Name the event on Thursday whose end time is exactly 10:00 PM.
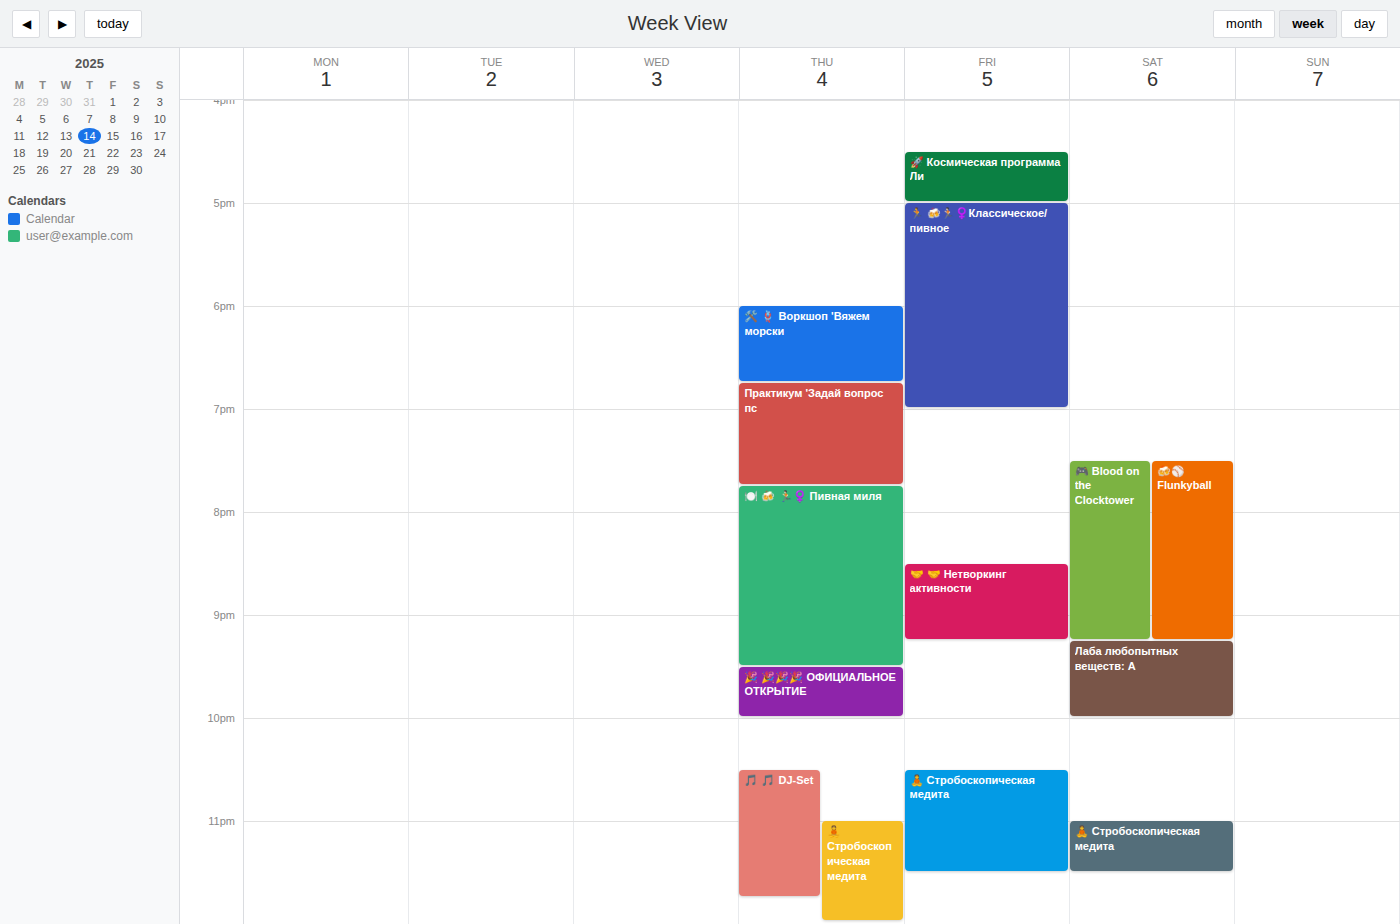
"🎉 🎉🎉🎉 ОФИЦИАЛЬНОЕ ОТКРЫТИЕ"